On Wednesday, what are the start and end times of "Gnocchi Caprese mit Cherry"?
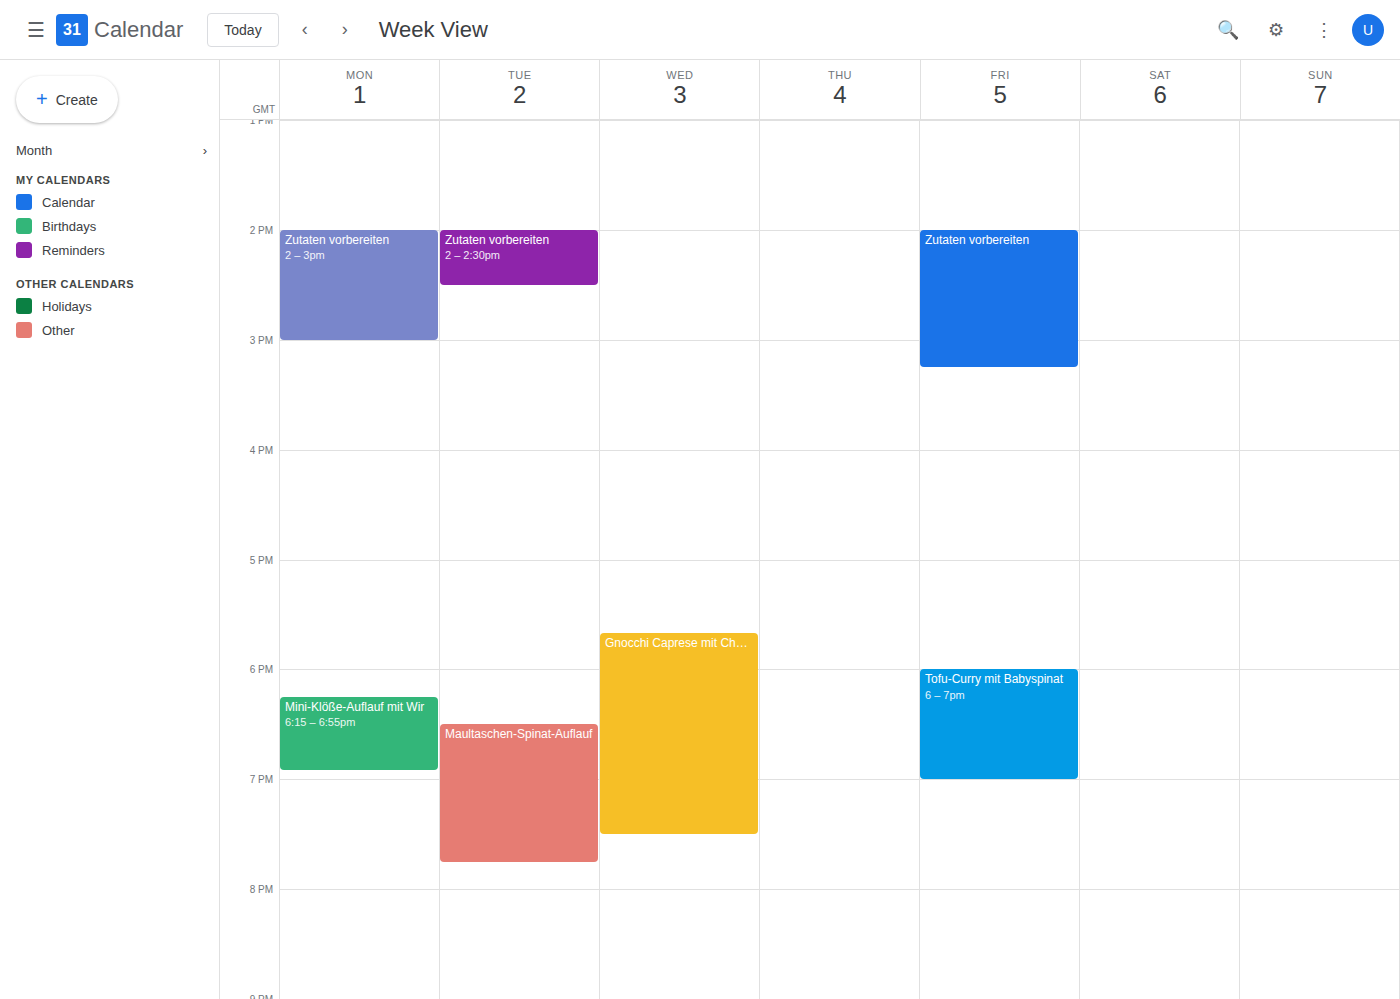
17:40 to 19:30